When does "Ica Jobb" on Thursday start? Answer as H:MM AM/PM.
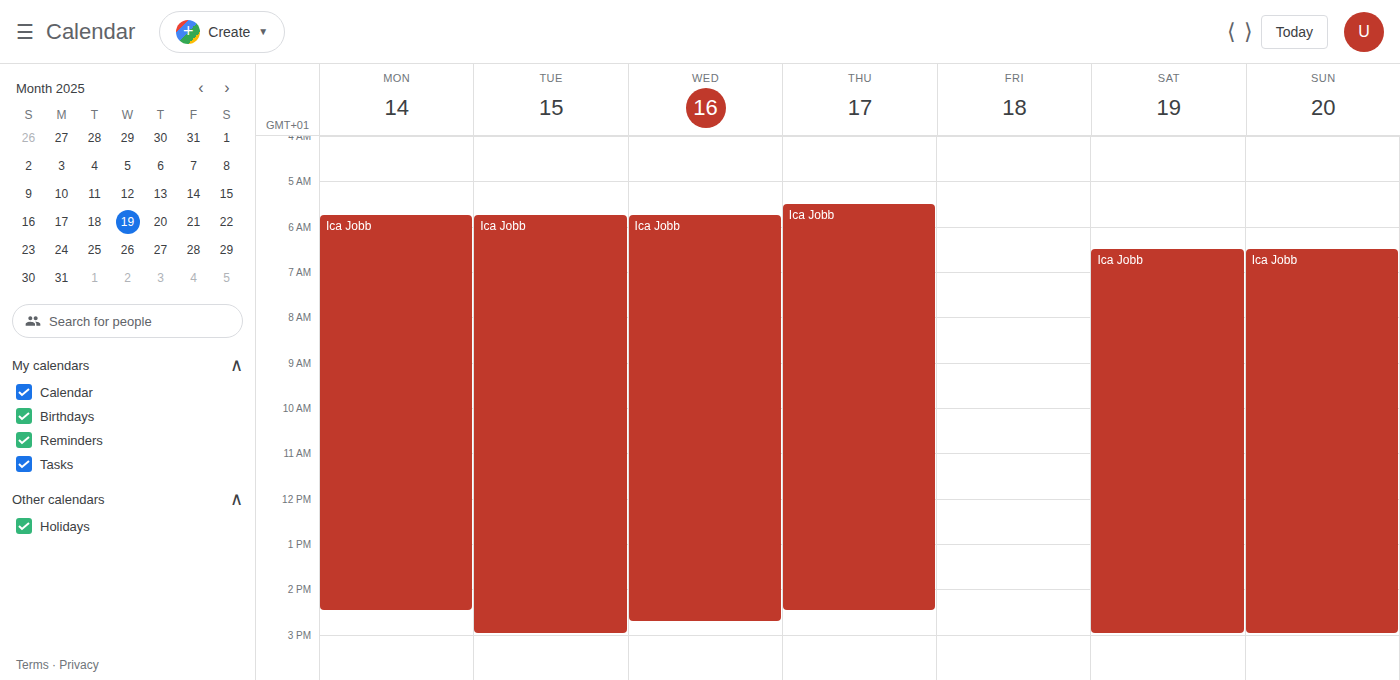
5:30 AM